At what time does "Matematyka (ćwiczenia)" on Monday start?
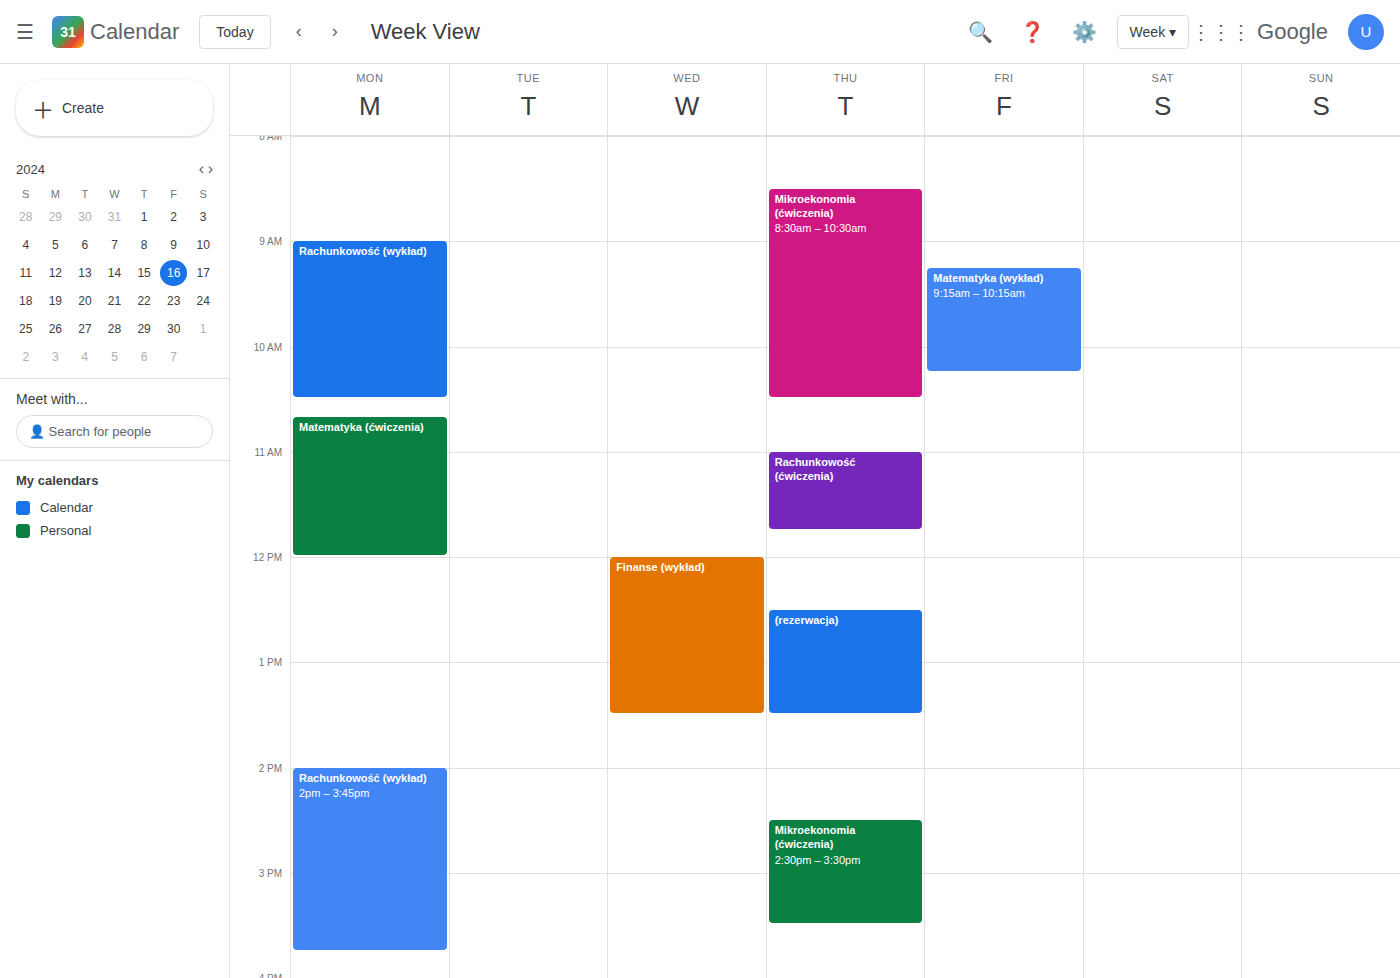
10:40 AM